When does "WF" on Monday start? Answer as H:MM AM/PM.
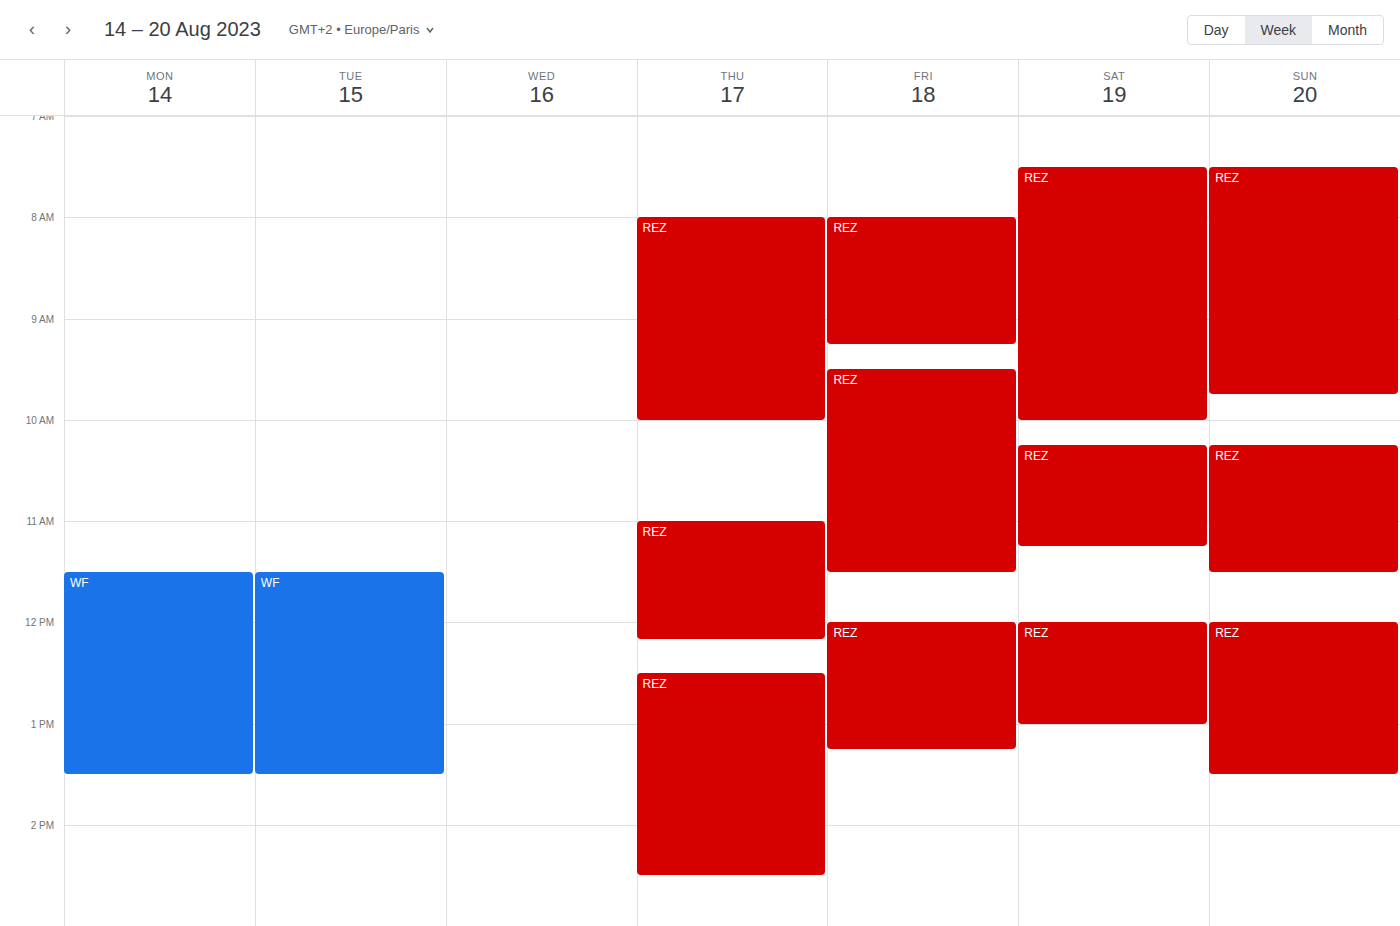
11:30 AM